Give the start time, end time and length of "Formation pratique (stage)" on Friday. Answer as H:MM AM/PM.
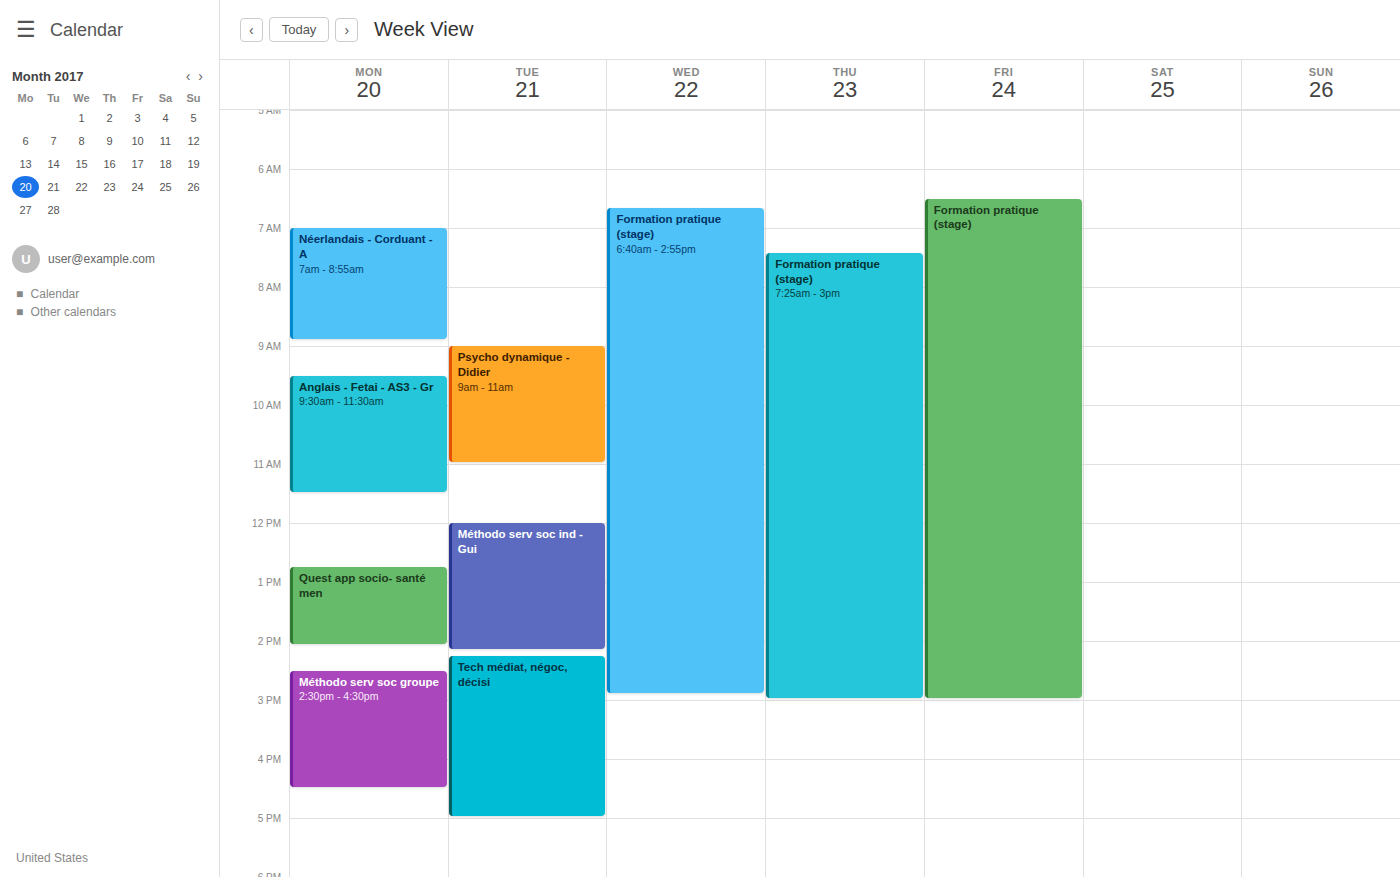
6:30 AM to 3:00 PM, 8 hours 30 minutes